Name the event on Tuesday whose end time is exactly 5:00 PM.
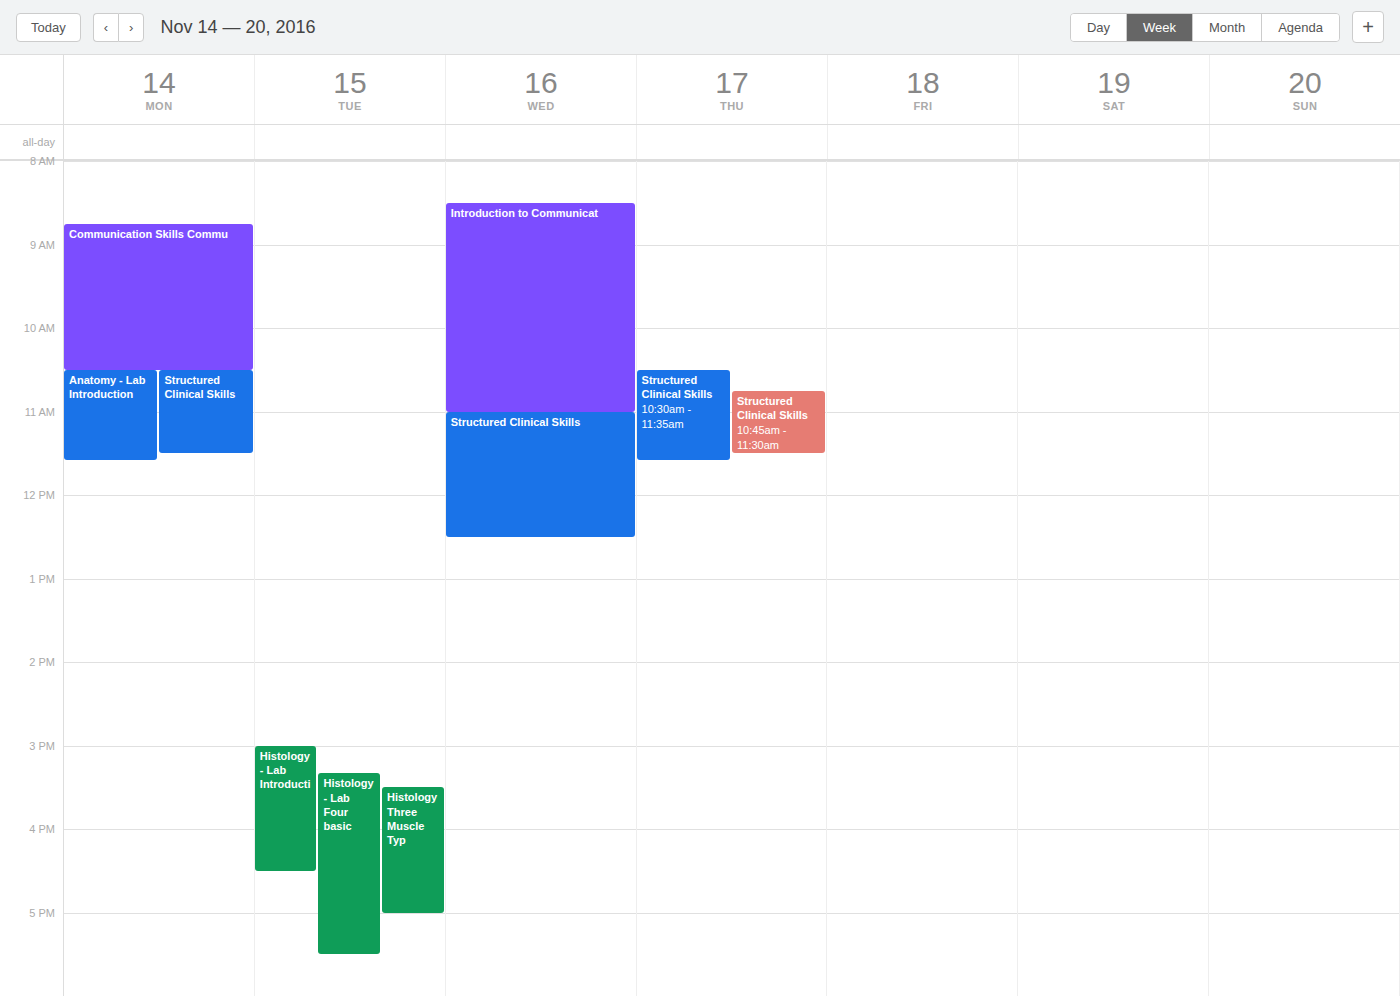
"Histology Three Muscle Typ"